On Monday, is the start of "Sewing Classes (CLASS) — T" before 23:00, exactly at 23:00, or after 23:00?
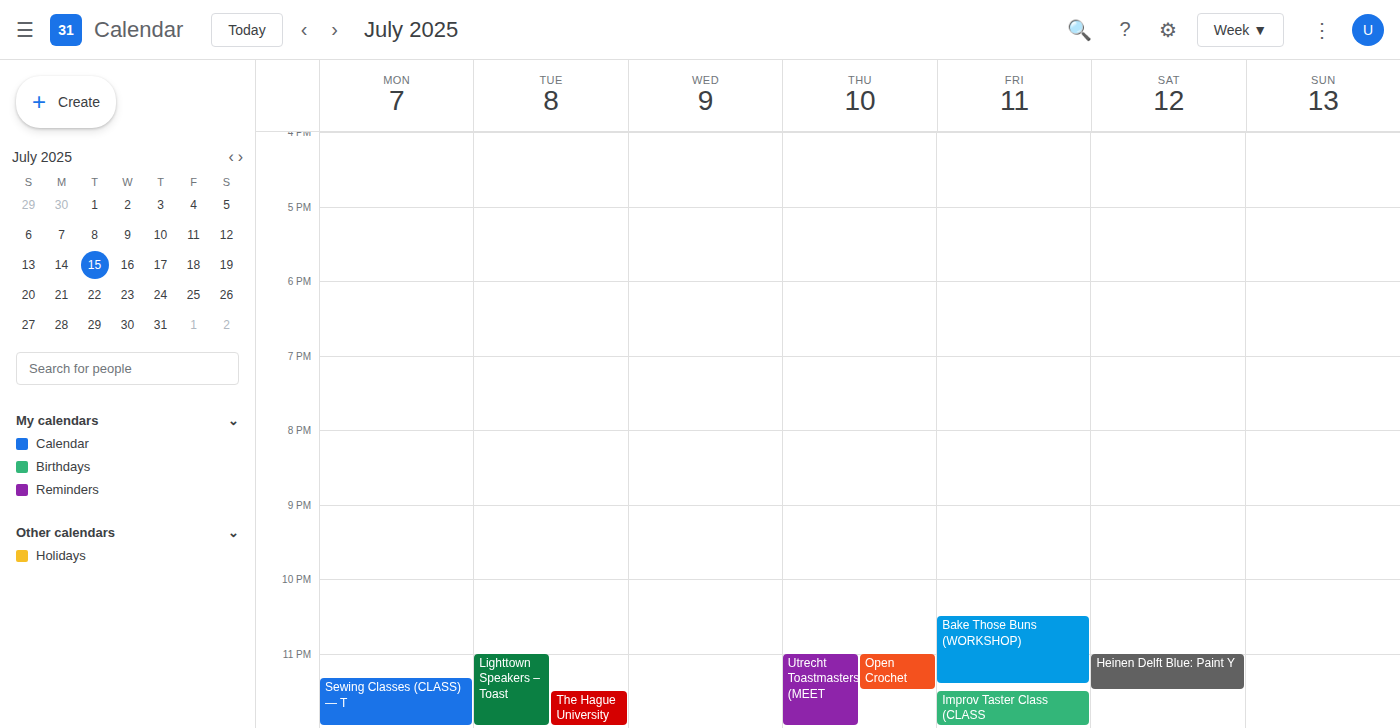
23:20 -- after 23:00, 20 minutes below the 23:00 line.